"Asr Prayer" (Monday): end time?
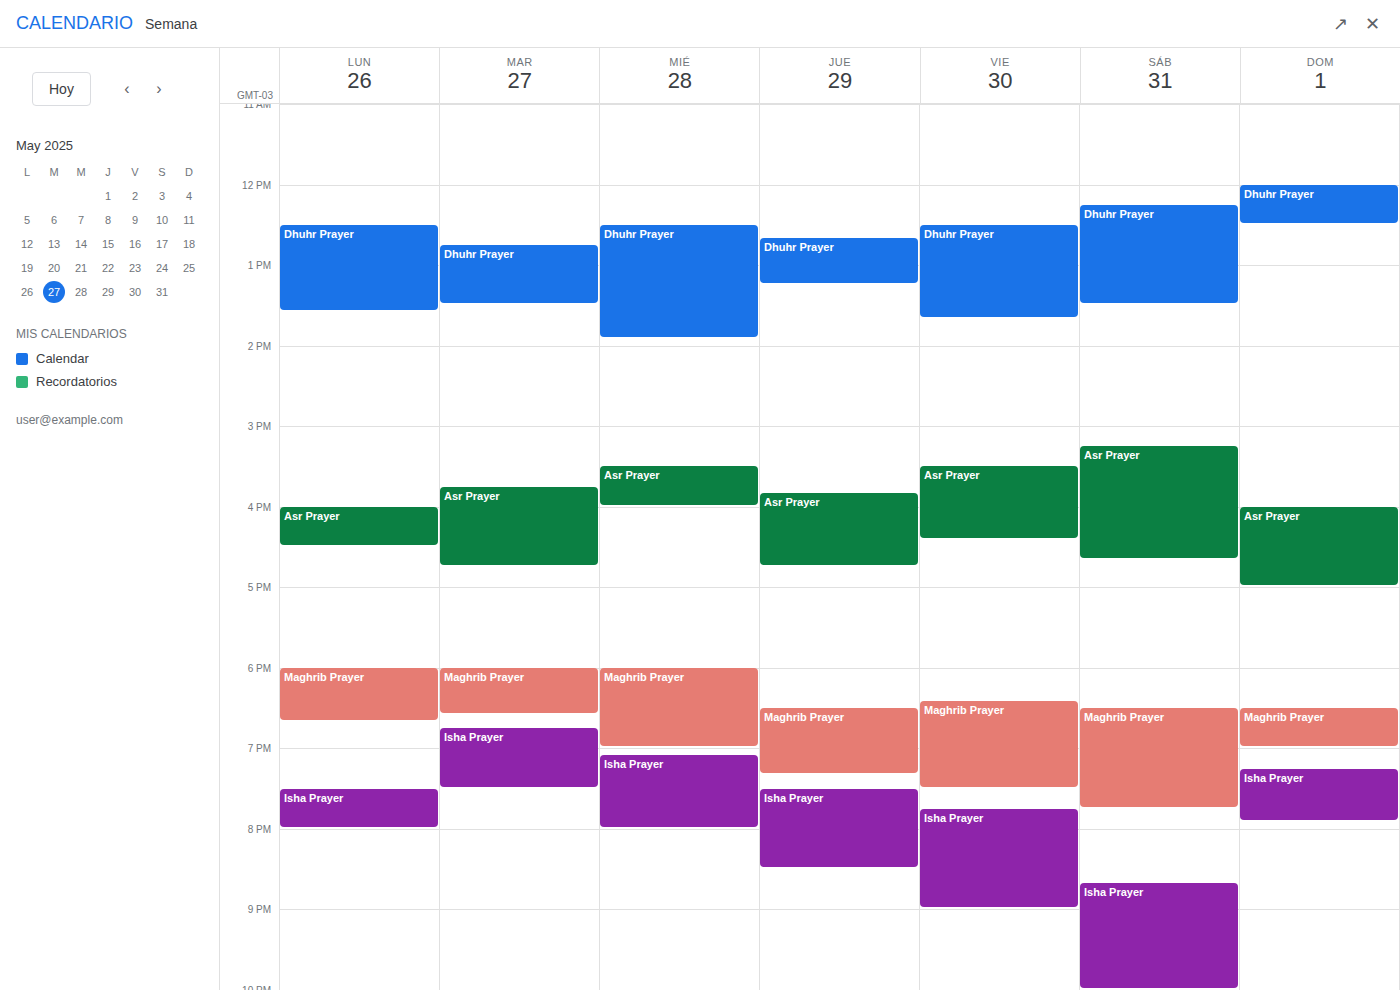
4:30 PM